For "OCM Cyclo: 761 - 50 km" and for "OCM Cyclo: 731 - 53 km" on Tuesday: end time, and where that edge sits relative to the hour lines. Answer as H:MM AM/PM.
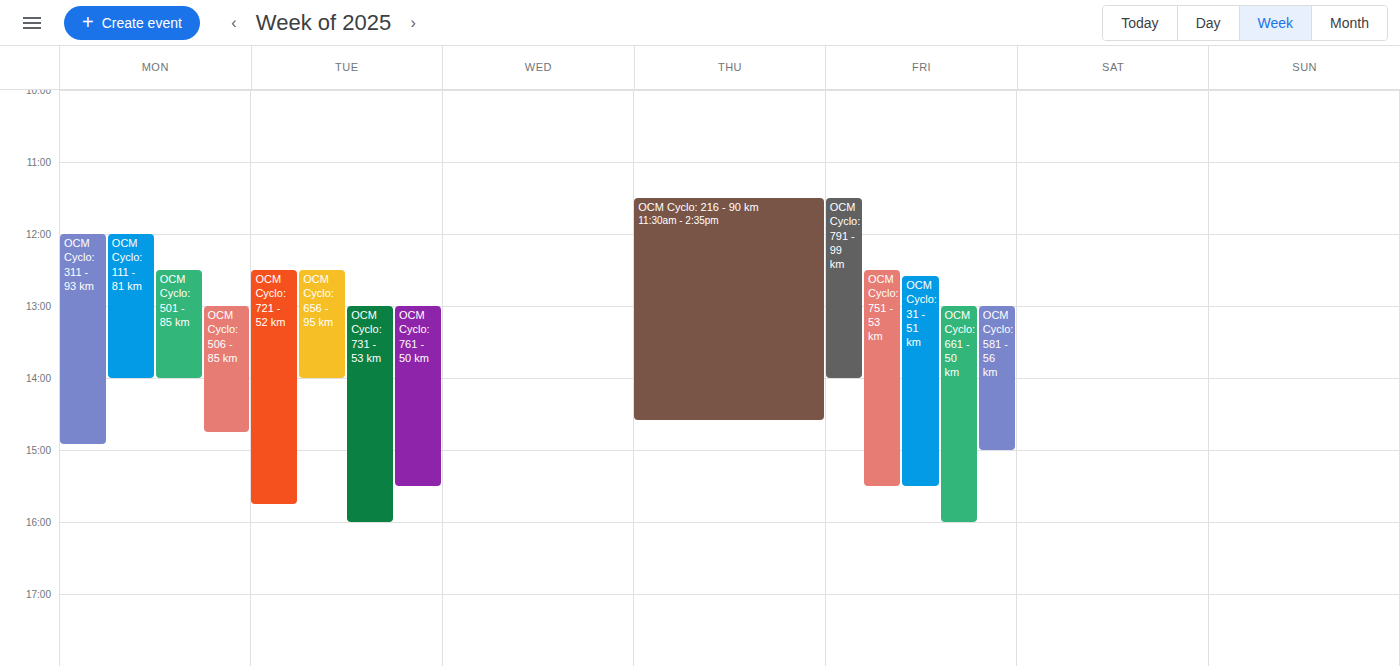
"OCM Cyclo: 761 - 50 km": 3:30 PM, halfway between the 3 PM and 4 PM lines. "OCM Cyclo: 731 - 53 km": 4:00 PM, exactly on the 4 PM line.